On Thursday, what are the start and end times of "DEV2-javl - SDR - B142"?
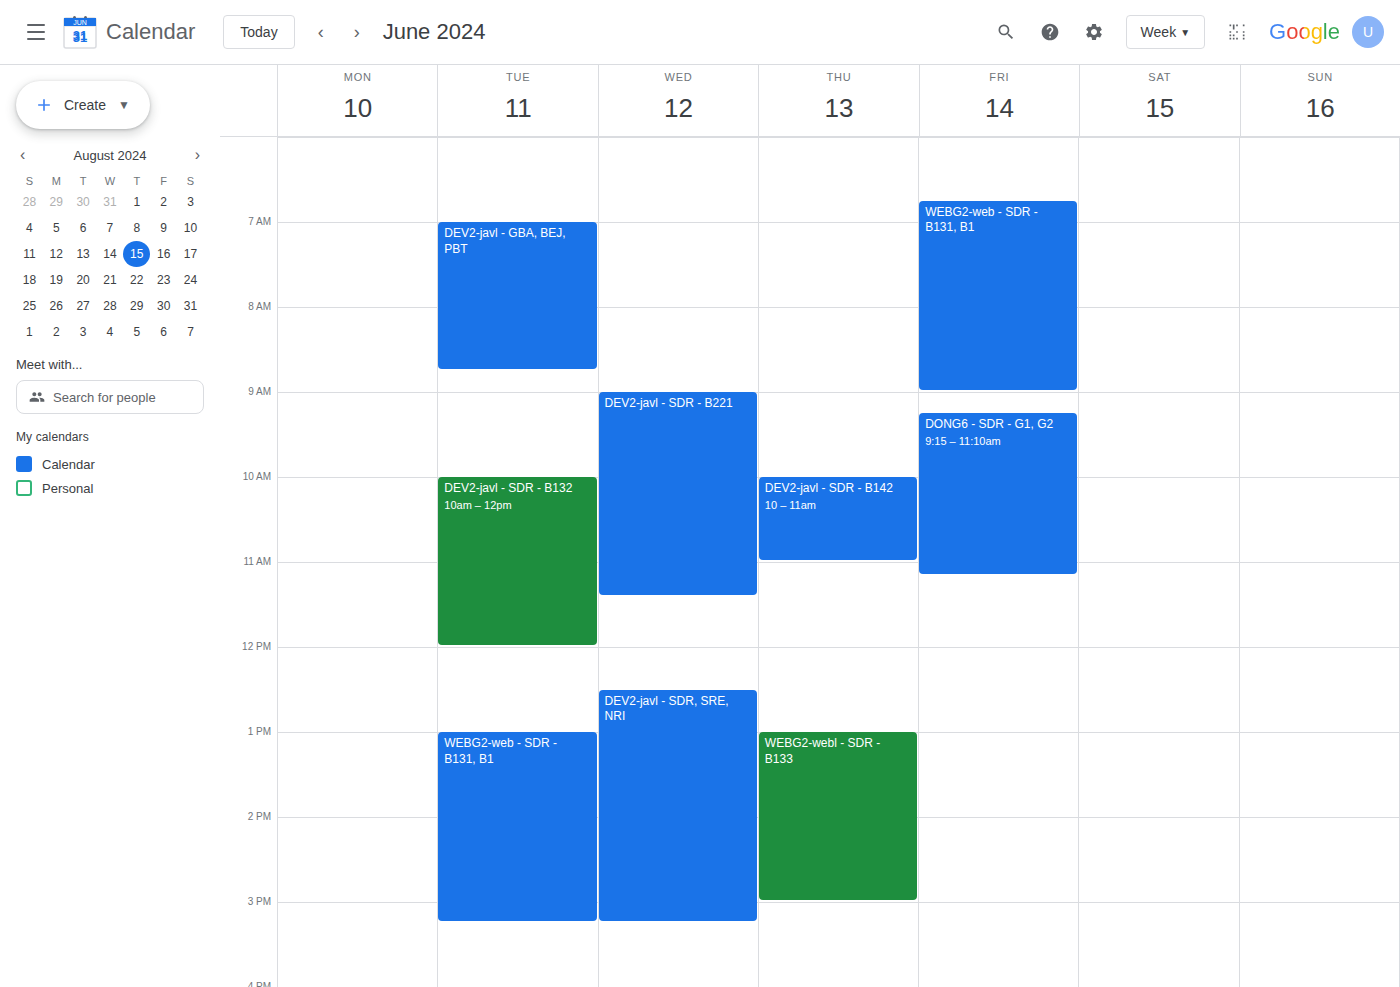
10:00 to 11:00